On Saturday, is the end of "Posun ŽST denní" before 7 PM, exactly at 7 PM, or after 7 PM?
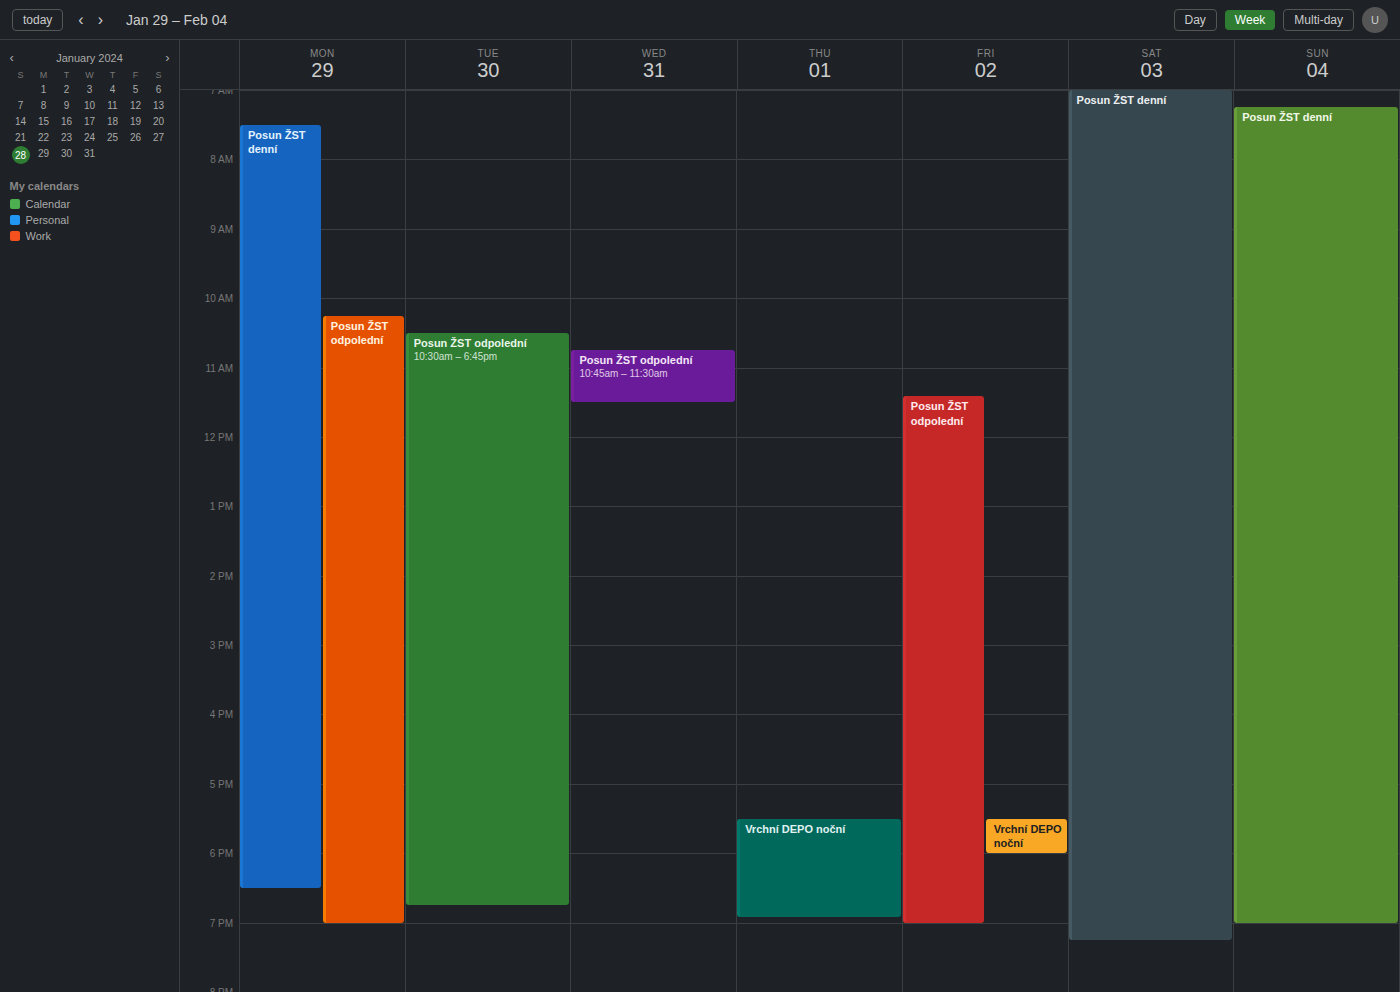
7:15 PM -- after 7 PM, 15 minutes below the 7 PM line.